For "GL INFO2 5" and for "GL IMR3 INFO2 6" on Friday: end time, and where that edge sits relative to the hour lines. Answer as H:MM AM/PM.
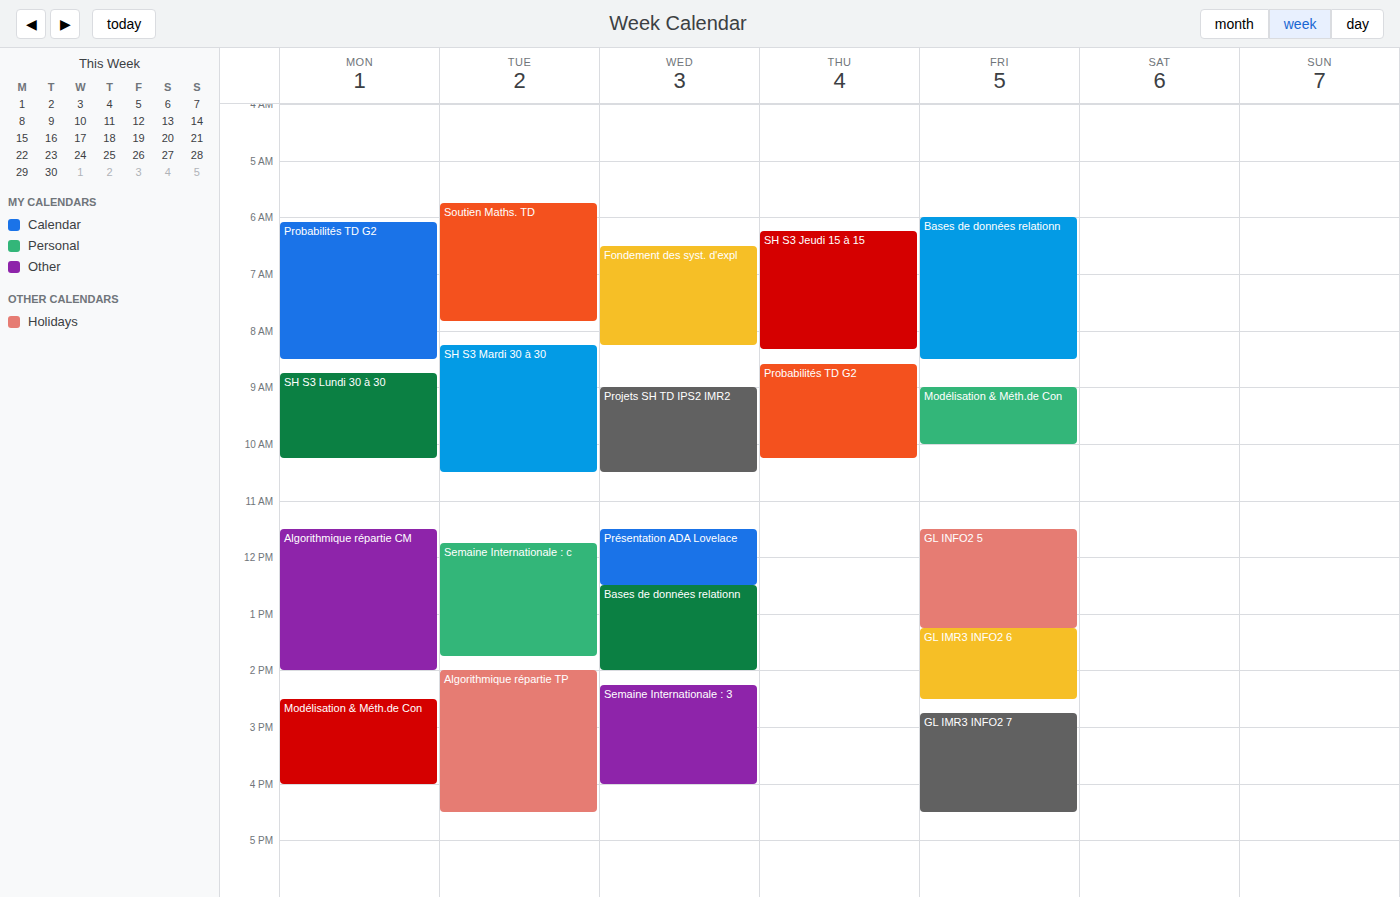
"GL INFO2 5": 1:15 PM, neither: a quarter of the way from the 1 PM line to the 2 PM line. "GL IMR3 INFO2 6": 2:30 PM, halfway between the 2 PM and 3 PM lines.